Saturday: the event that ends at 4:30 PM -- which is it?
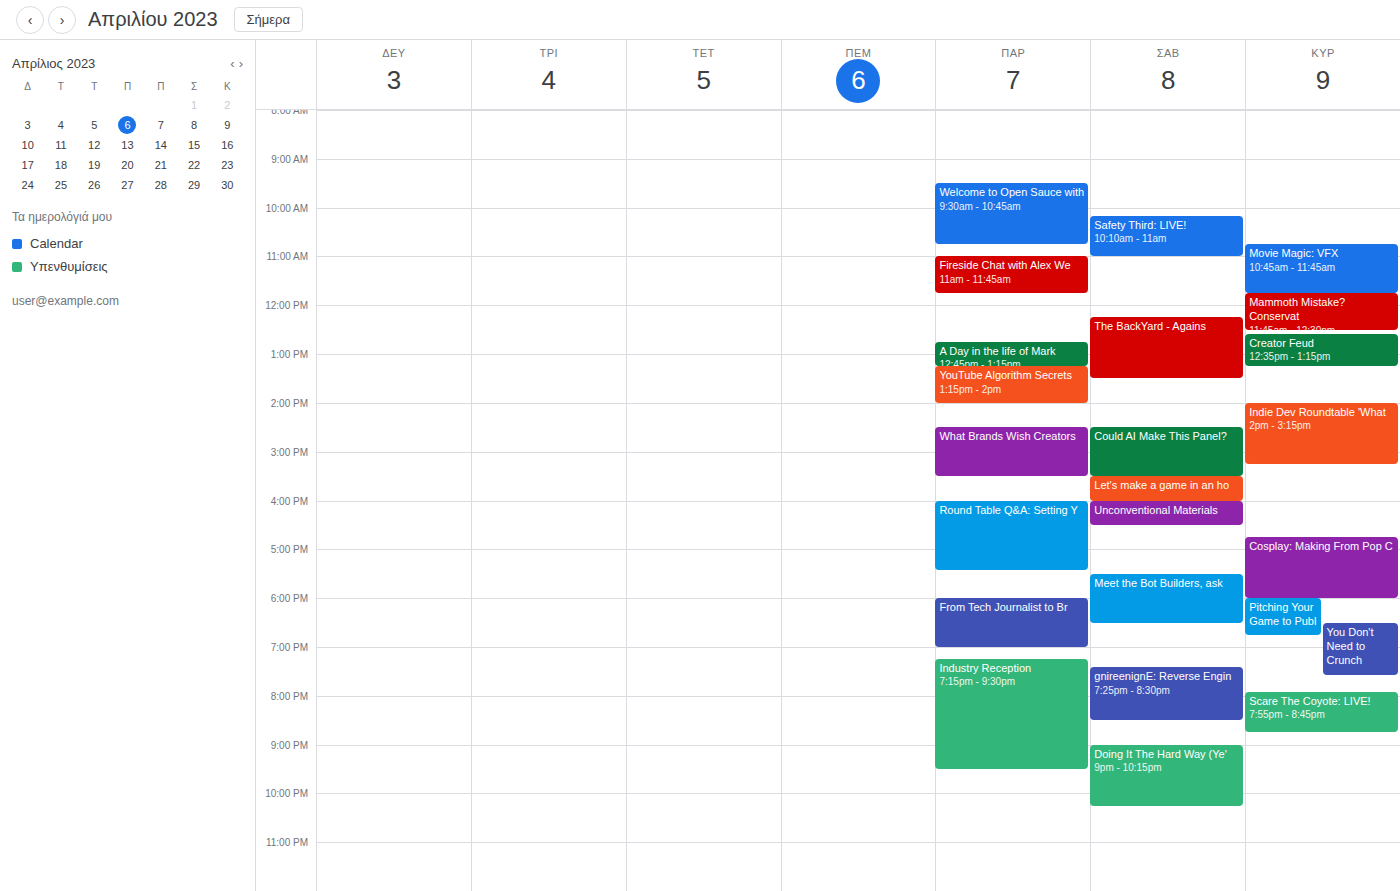
"Unconventional Materials"